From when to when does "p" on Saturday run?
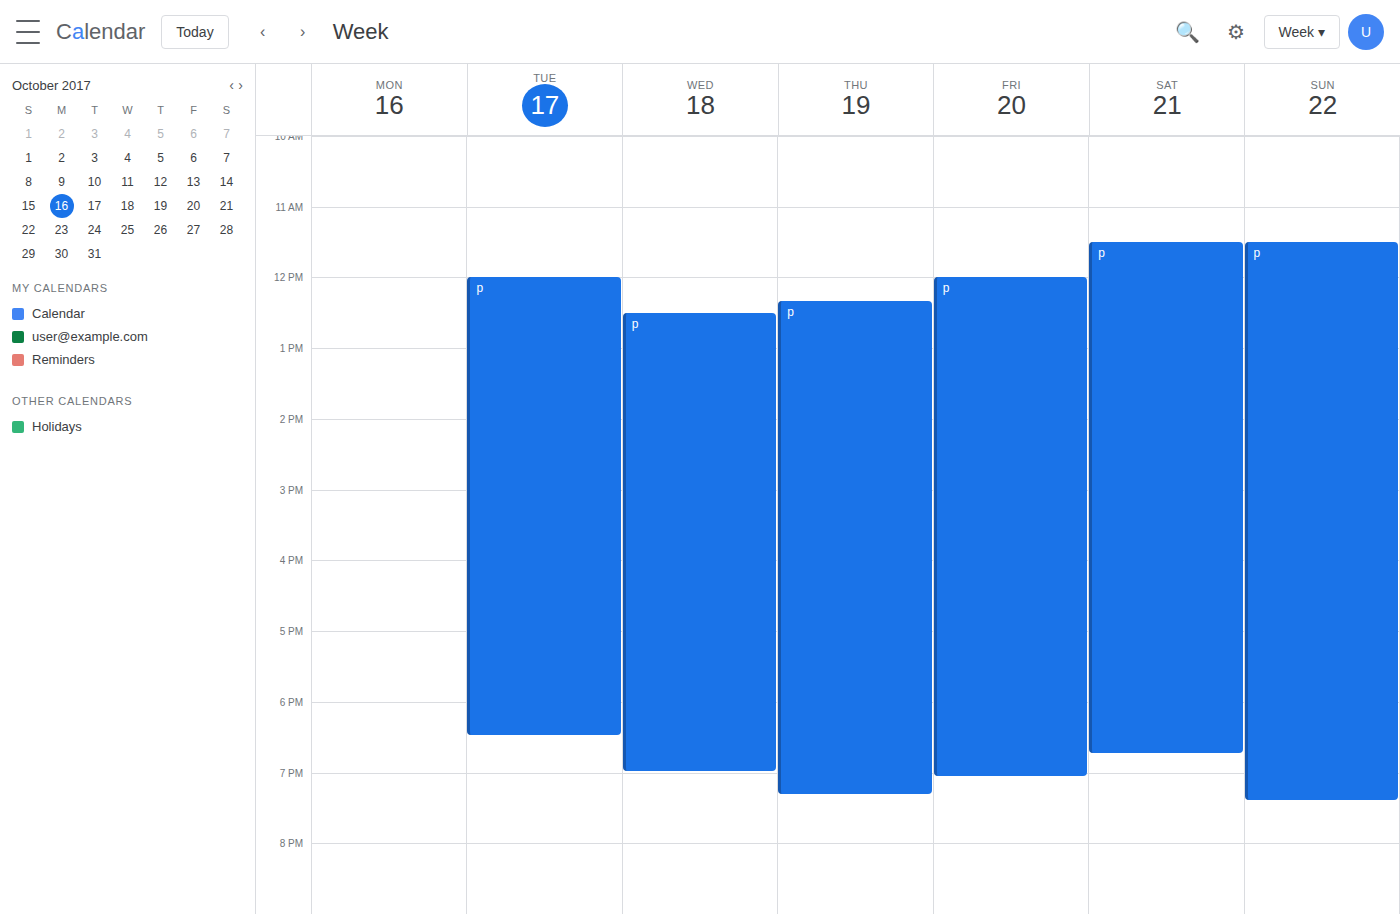
11:30 AM to 6:45 PM